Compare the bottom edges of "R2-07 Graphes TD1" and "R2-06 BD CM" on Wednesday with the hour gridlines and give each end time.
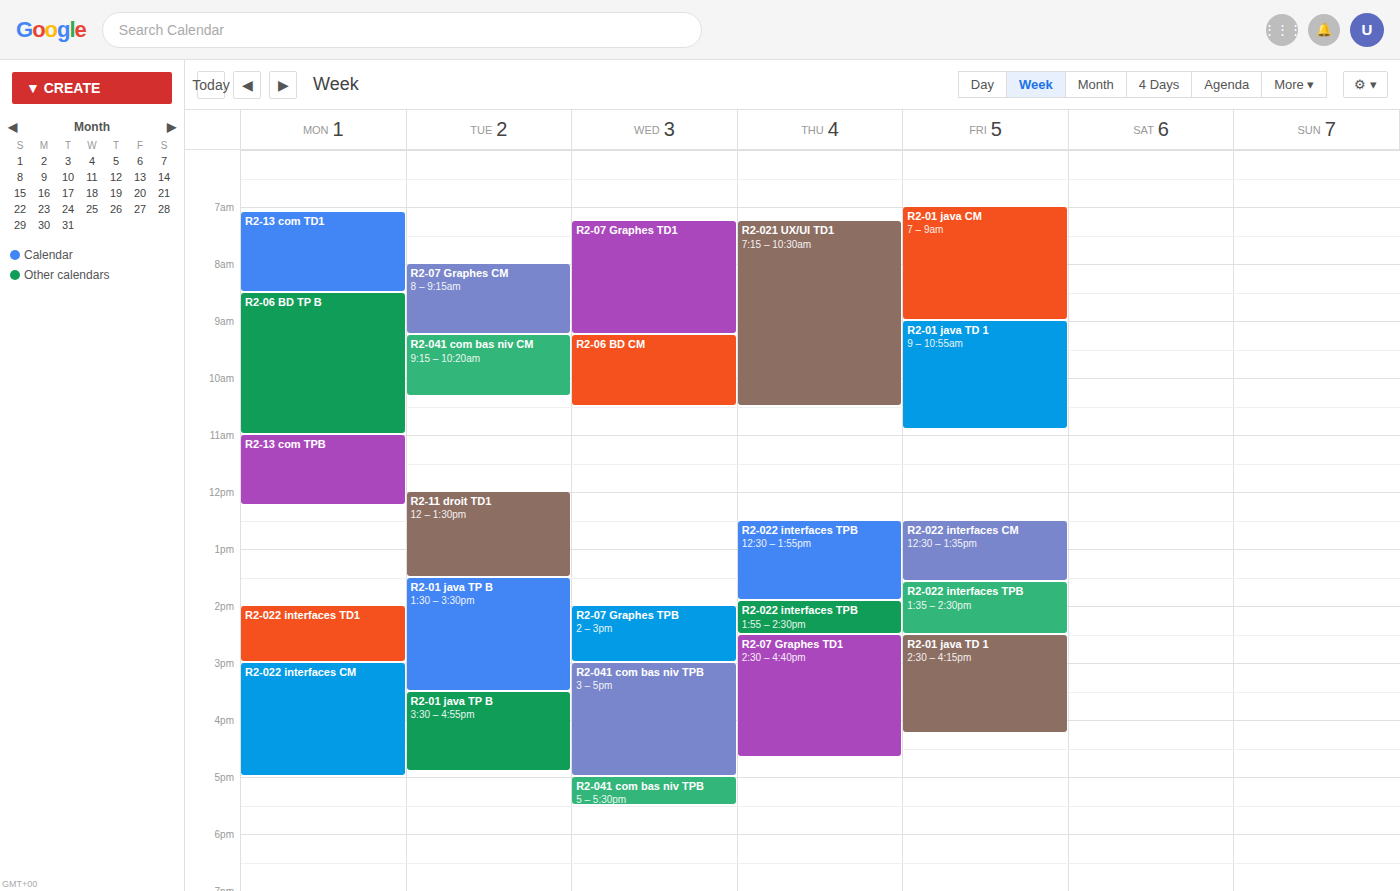
"R2-07 Graphes TD1": 9:15 AM, neither: a quarter of the way from the 9 AM line to the 10 AM line. "R2-06 BD CM": 10:30 AM, halfway between the 10 AM and 11 AM lines.